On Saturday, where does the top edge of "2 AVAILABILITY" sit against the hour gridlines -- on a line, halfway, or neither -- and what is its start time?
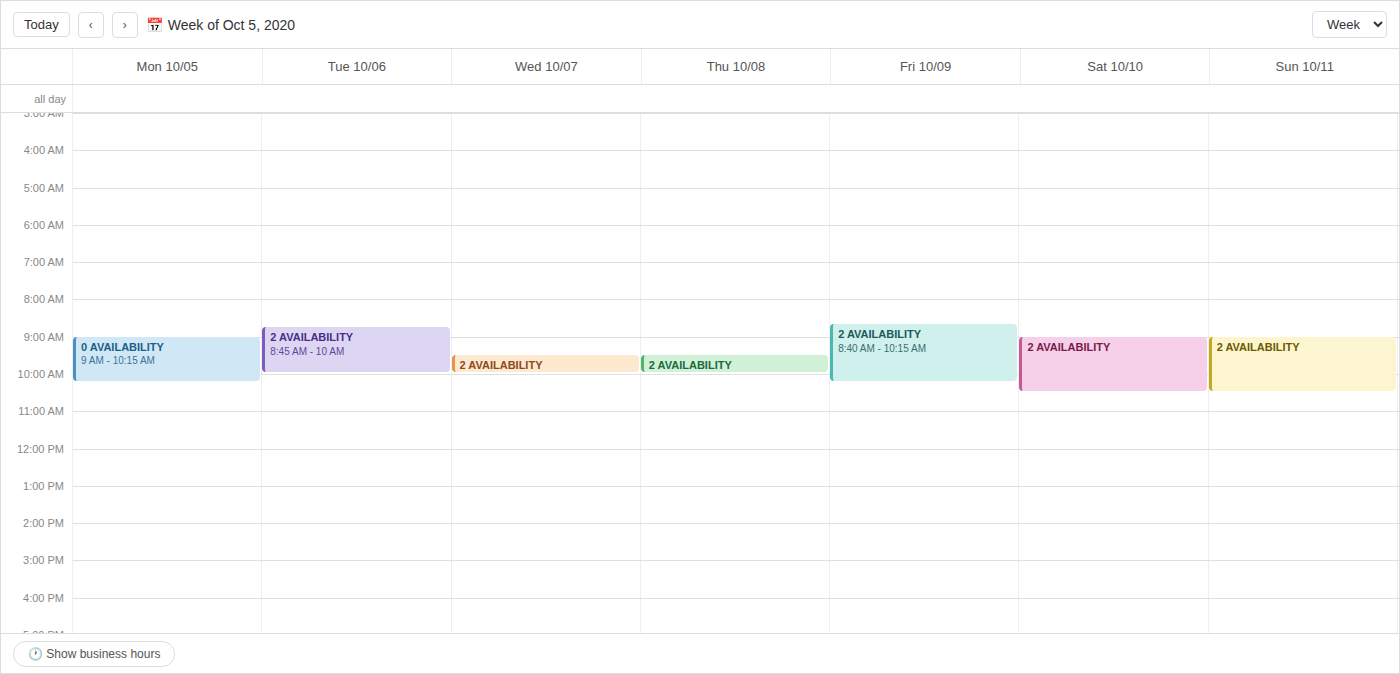
09:00 -- exactly on the 09:00 line.